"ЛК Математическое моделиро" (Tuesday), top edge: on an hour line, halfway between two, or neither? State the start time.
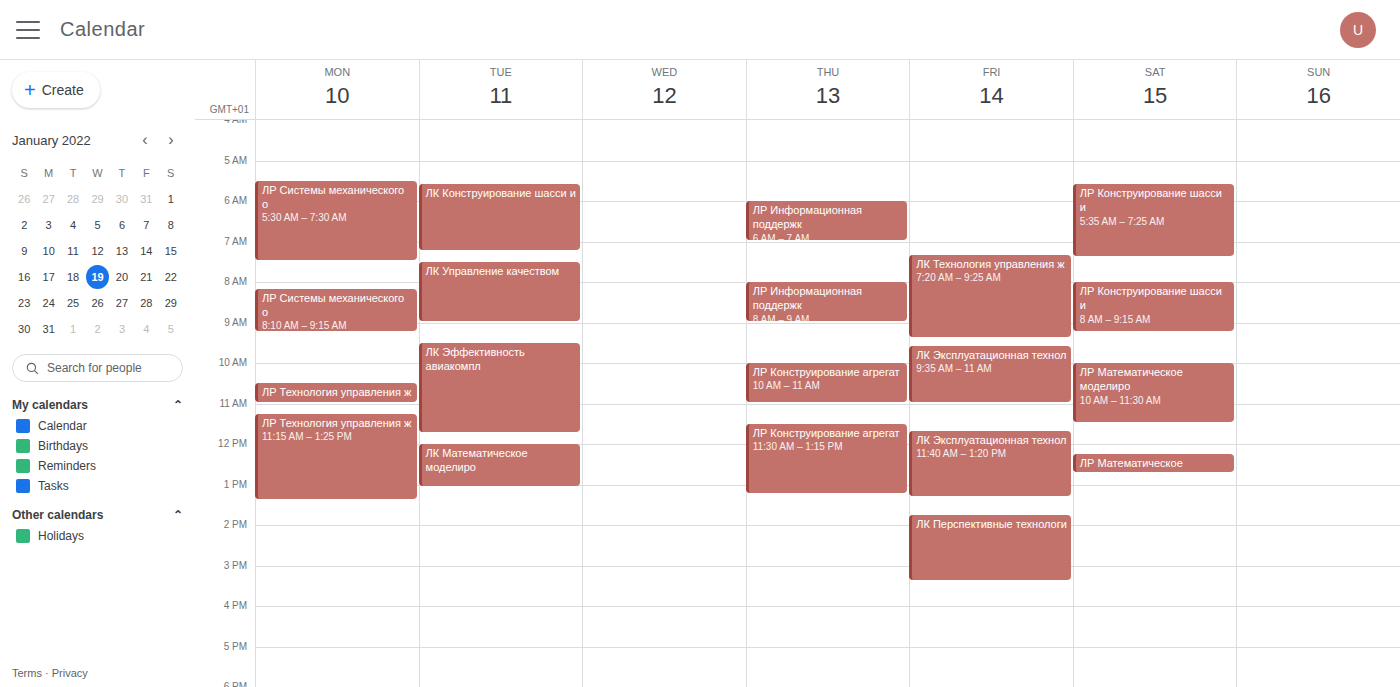
12:00 PM -- exactly on the 12 PM line.